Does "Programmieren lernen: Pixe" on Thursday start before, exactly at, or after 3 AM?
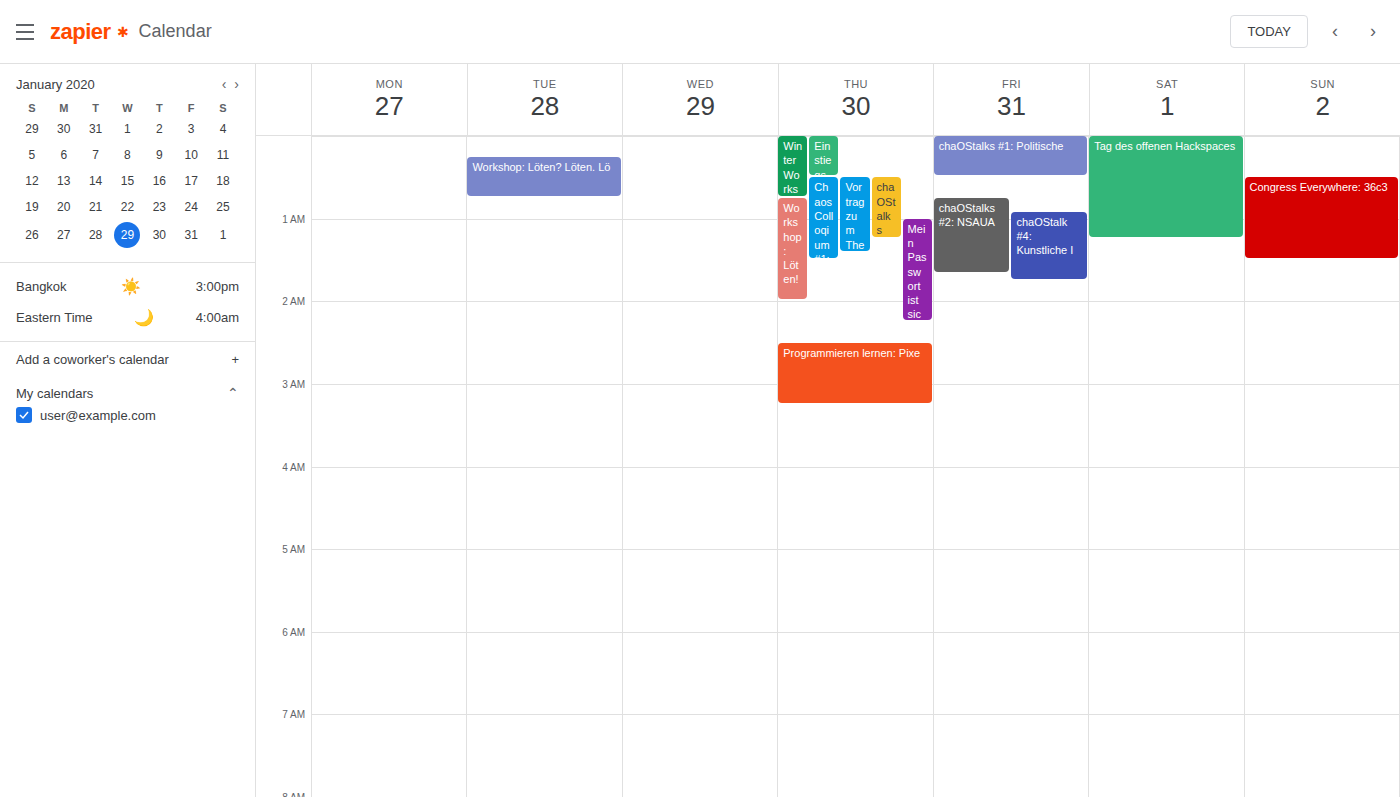
2:30 AM -- before 3 AM, 30 minutes above the 3 AM line.